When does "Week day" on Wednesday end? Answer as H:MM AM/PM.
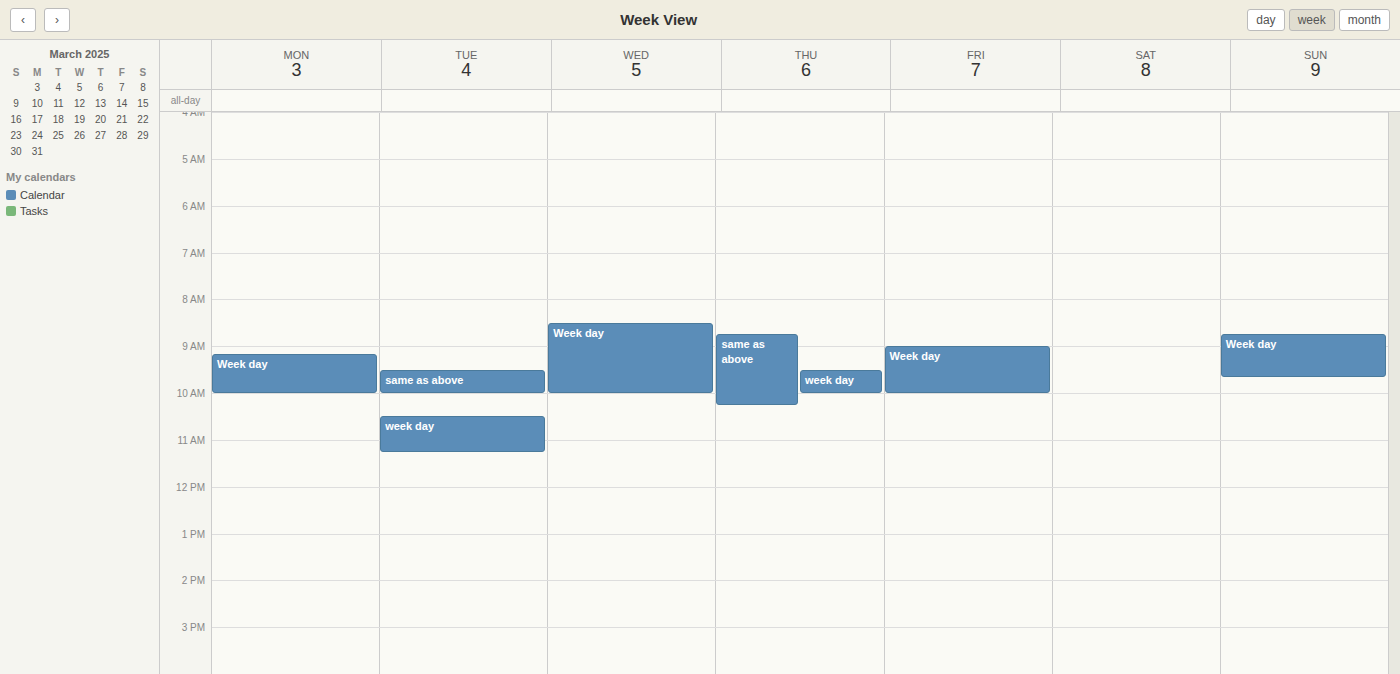
10:00 AM